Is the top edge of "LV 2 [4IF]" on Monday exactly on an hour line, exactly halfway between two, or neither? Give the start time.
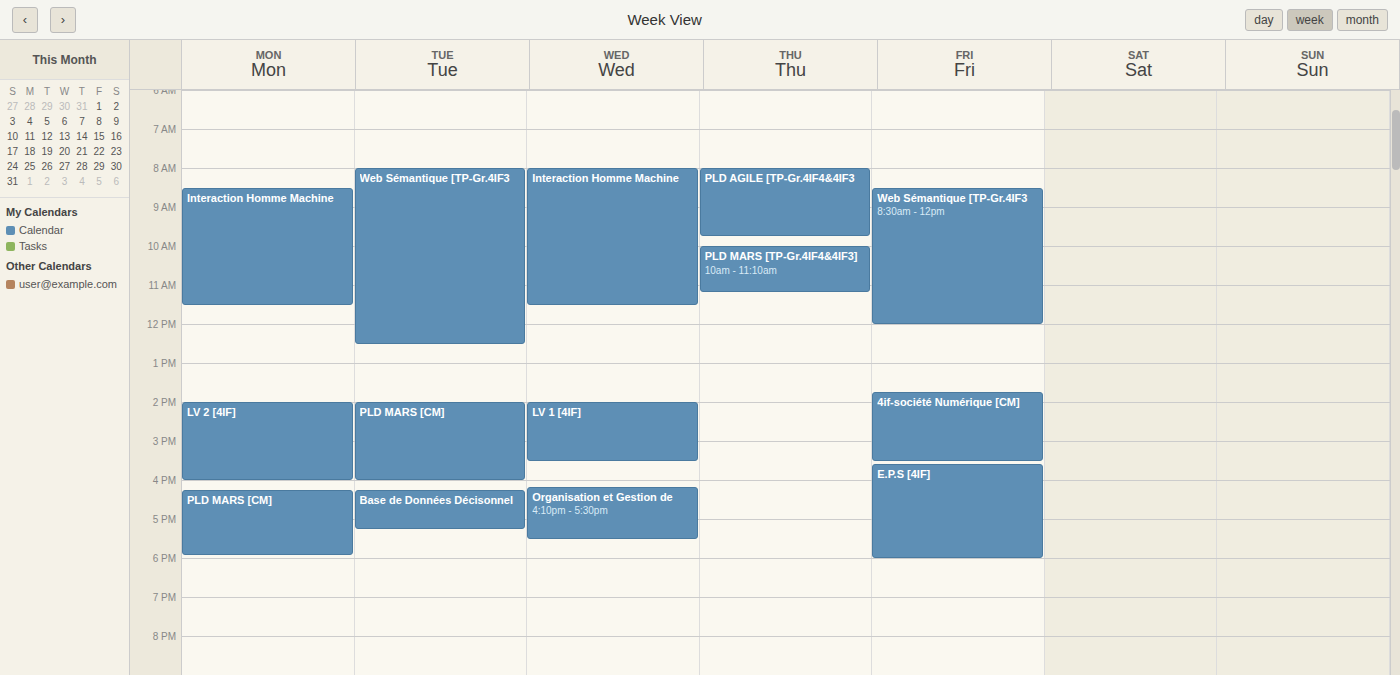
2:00 PM -- exactly on the 2 PM line.